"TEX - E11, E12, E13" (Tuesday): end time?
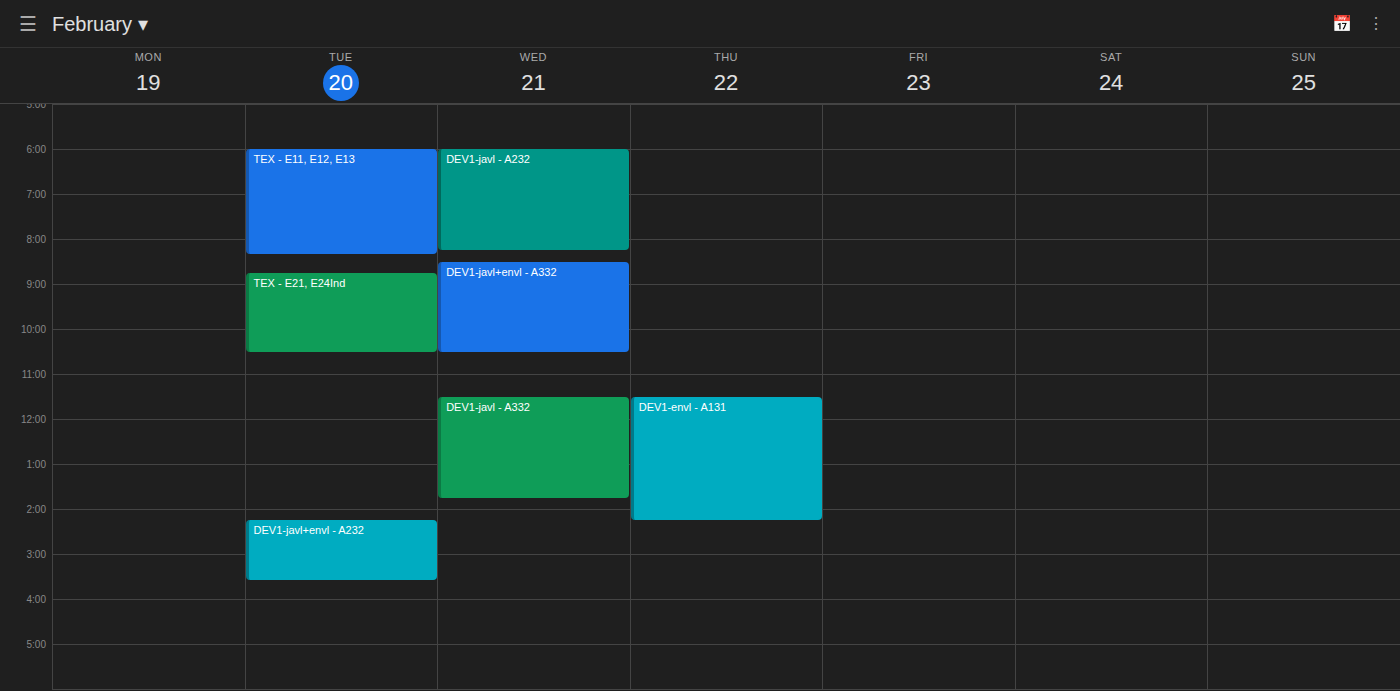
8:20 AM